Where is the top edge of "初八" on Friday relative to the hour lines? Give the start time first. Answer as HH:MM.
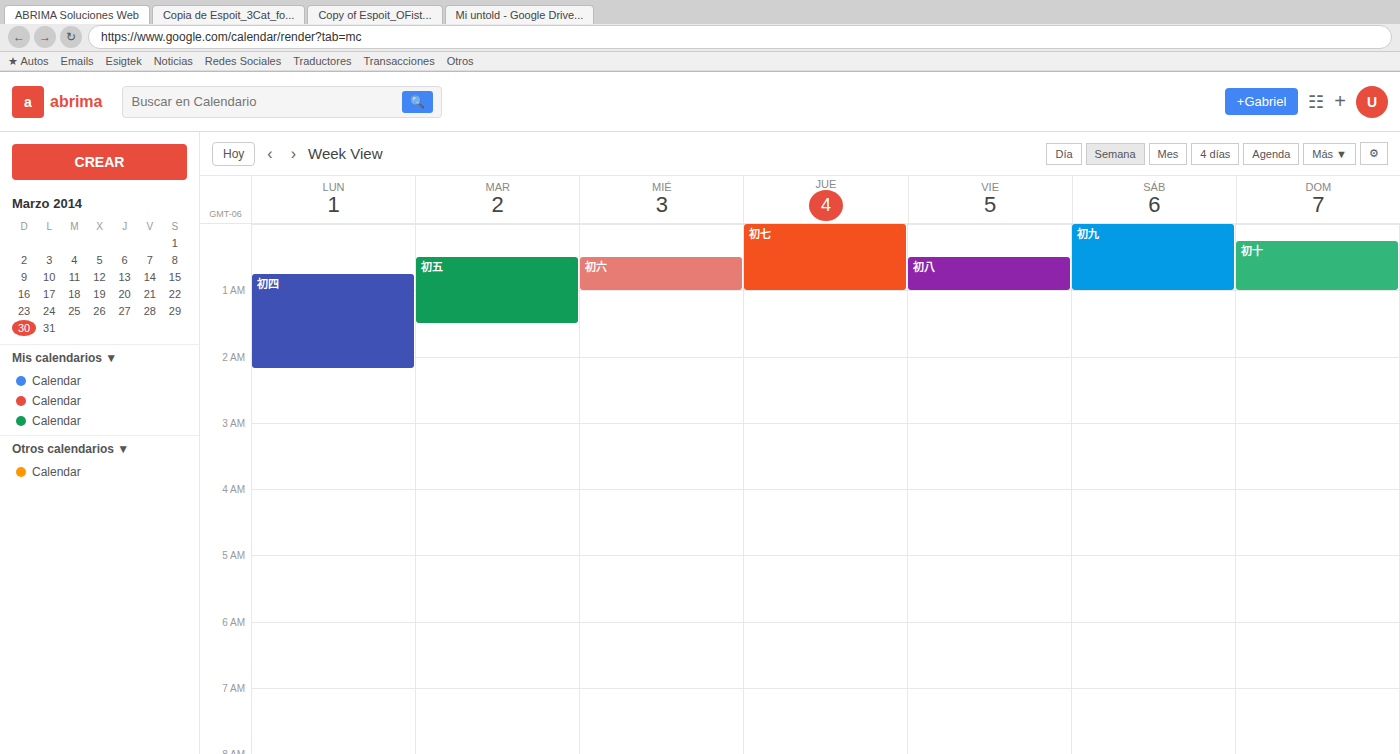
00:30 -- halfway between the 00:00 and 01:00 lines.